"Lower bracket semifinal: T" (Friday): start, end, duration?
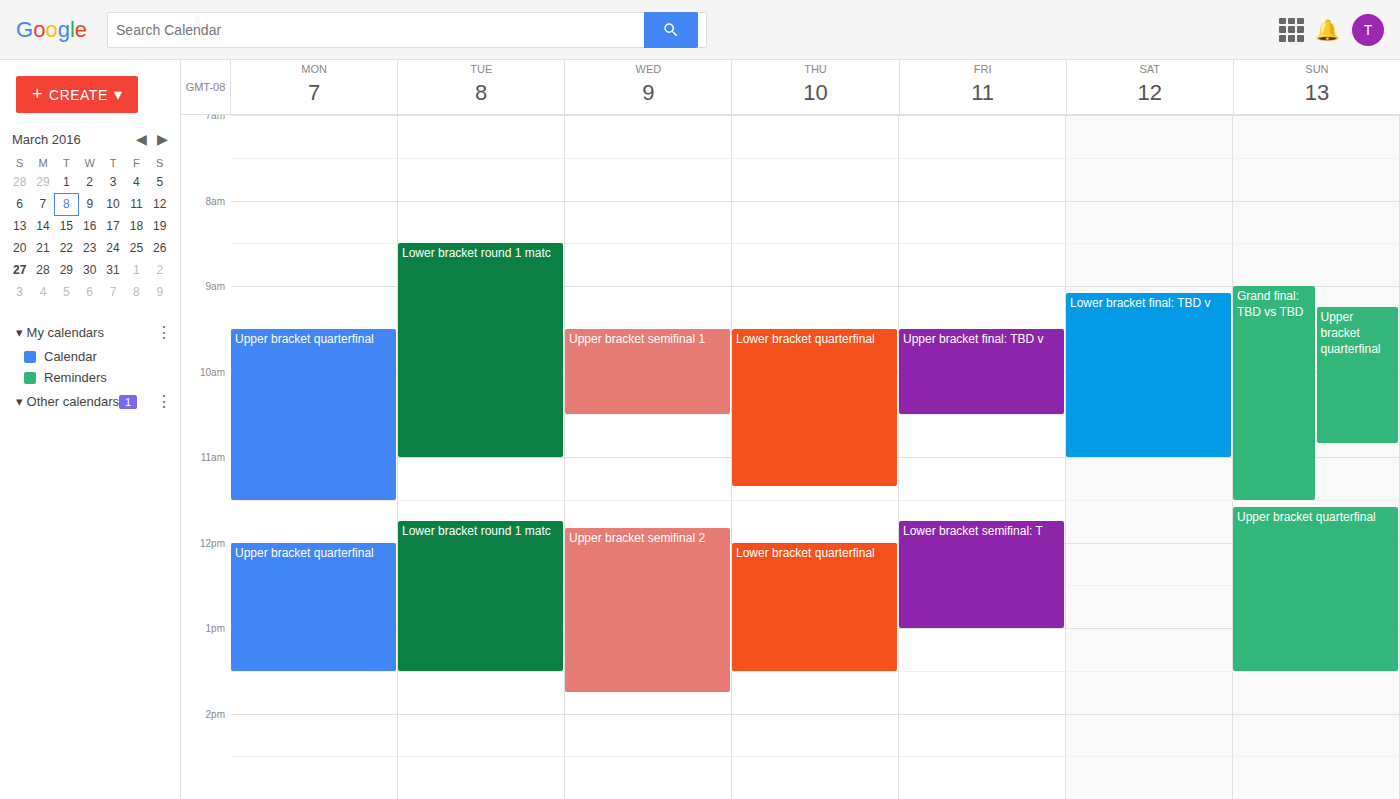
11:45 AM to 1:00 PM, 1 hour 15 minutes